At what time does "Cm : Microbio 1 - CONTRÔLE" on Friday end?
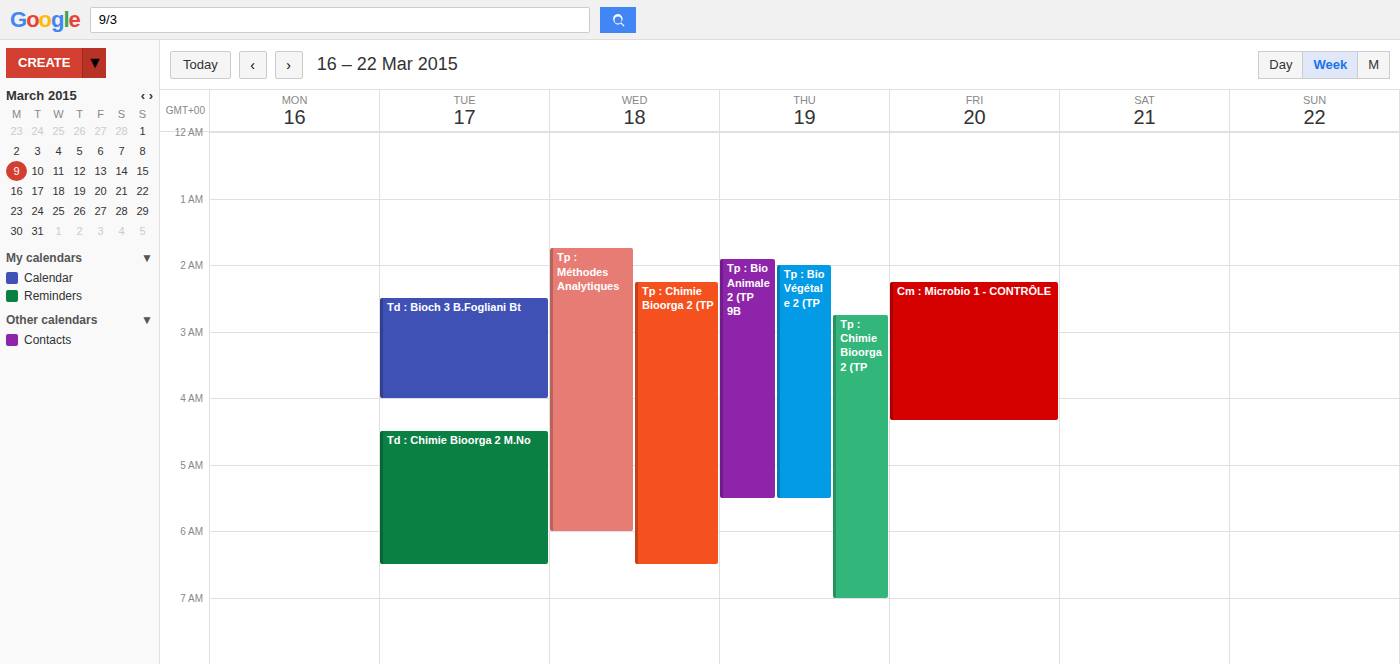
4:20 AM